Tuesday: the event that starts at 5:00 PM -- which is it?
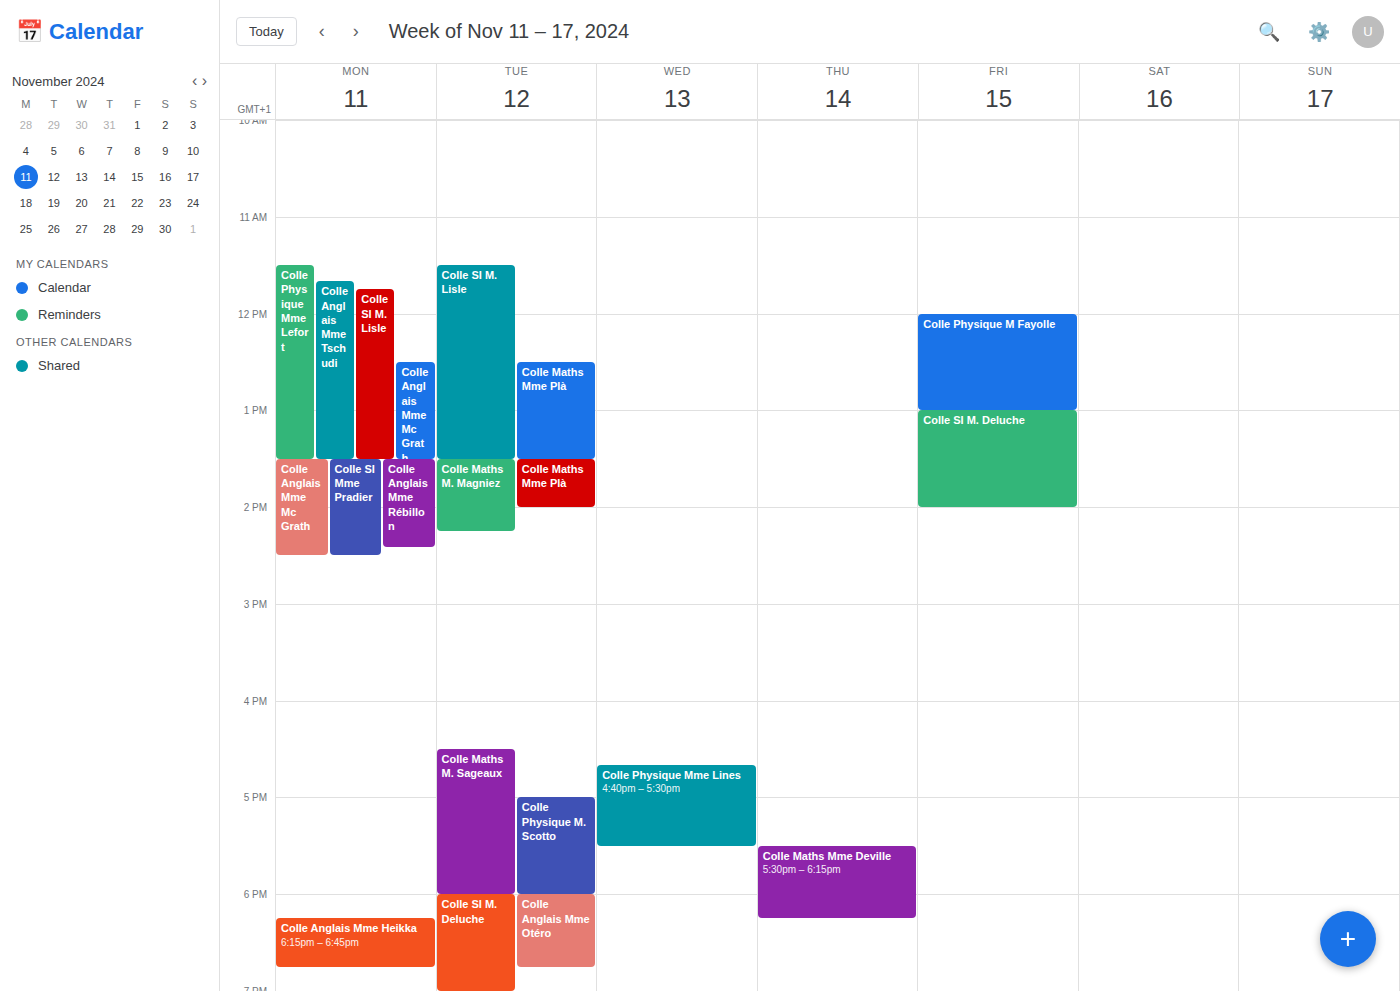
"Colle Physique M. Scotto"